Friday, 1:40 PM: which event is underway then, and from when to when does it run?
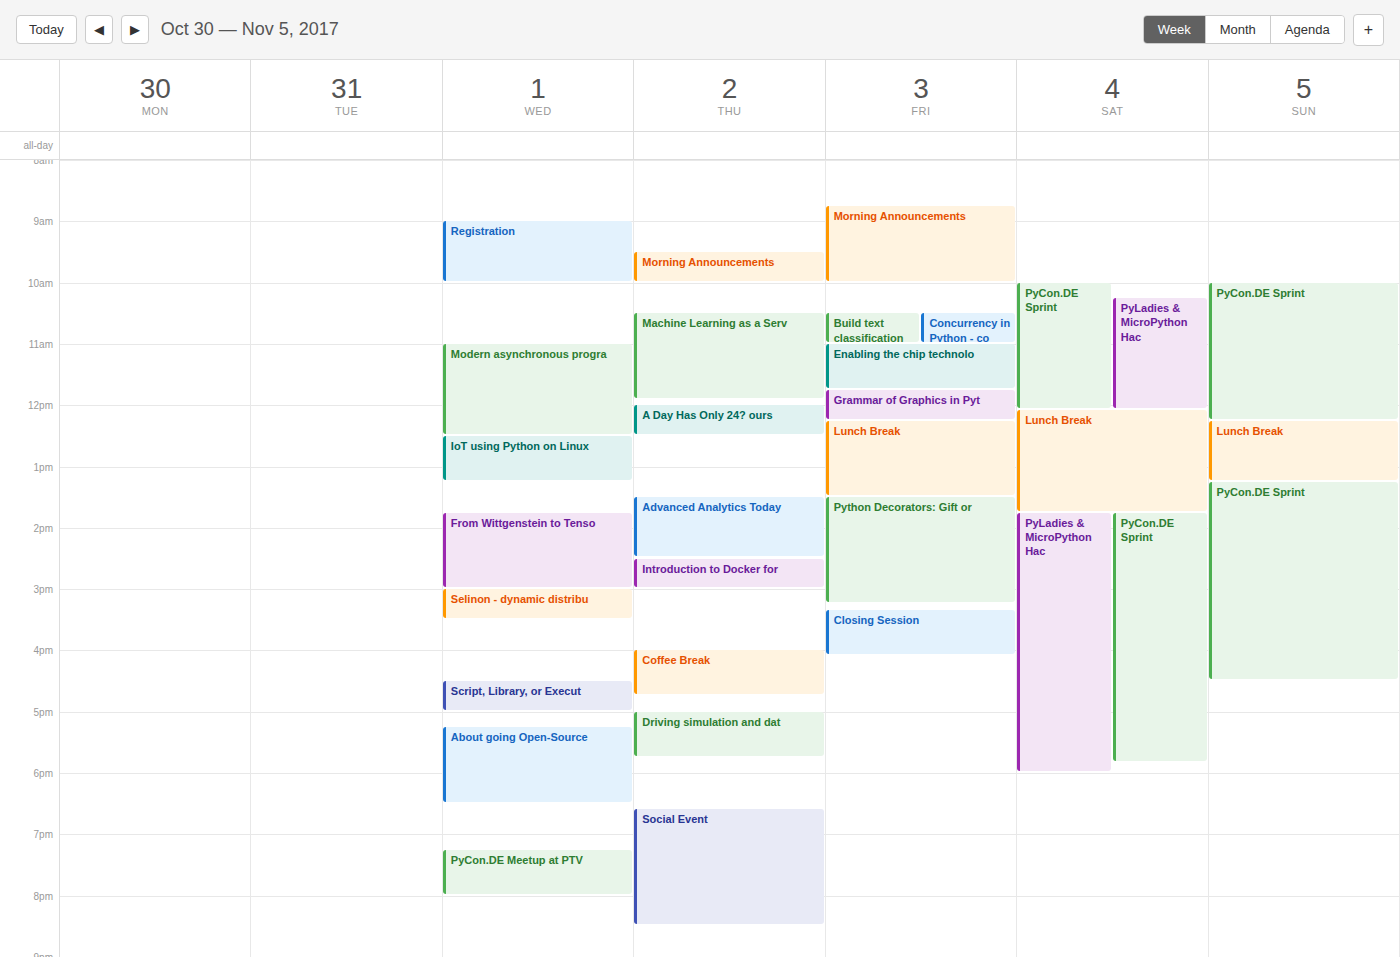
"Python Decorators: Gift or", 1:30 PM to 3:15 PM